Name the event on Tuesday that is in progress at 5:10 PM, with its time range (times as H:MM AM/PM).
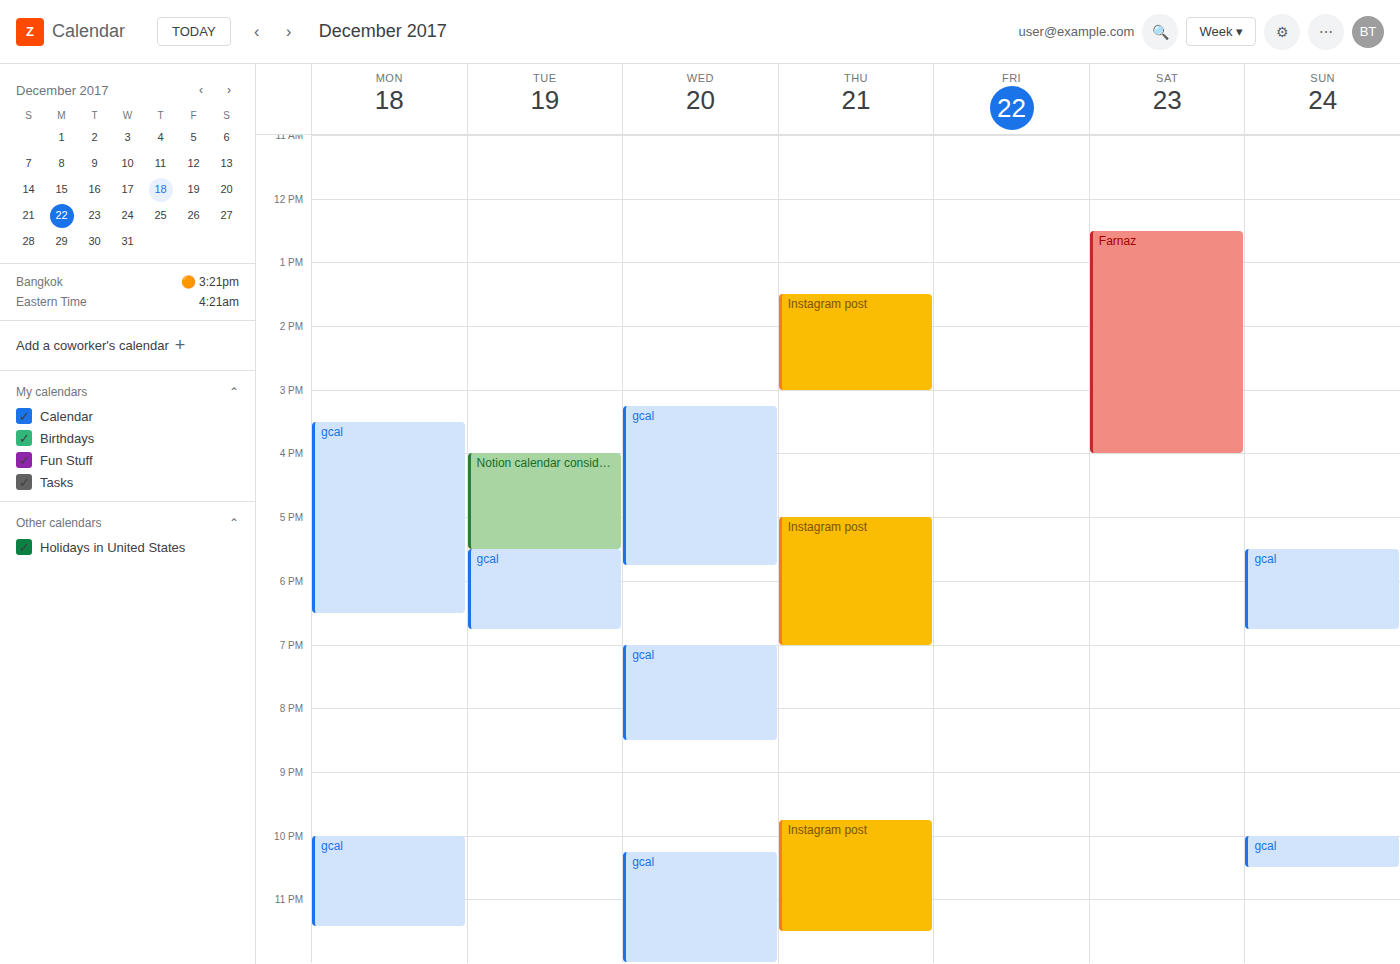
"Notion calendar considerat", 4:00 PM to 5:30 PM